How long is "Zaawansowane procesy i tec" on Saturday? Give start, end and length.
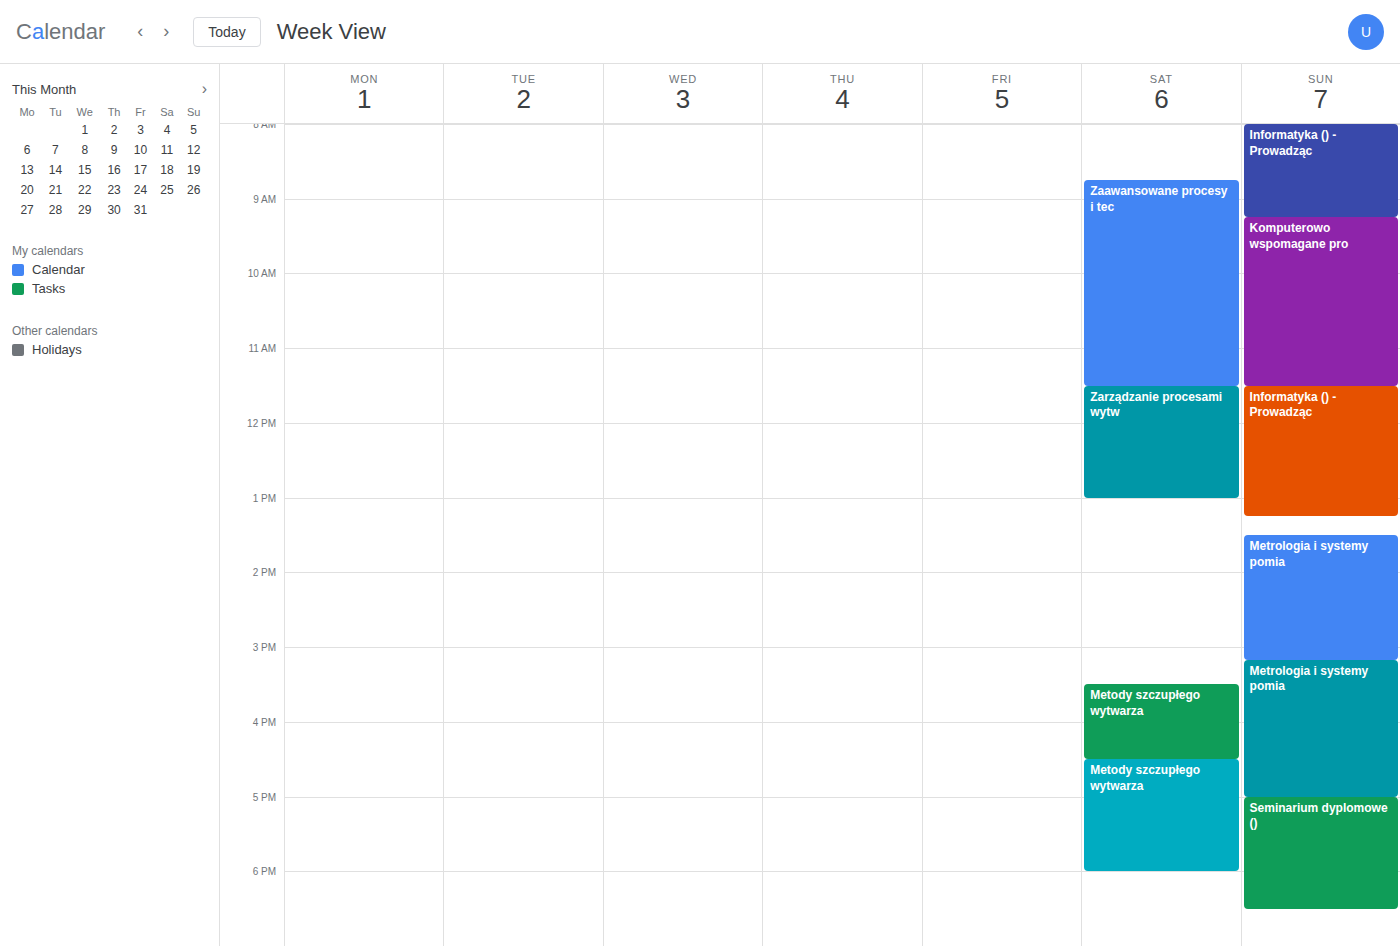
8:45 AM to 11:30 AM, 2 hours 45 minutes